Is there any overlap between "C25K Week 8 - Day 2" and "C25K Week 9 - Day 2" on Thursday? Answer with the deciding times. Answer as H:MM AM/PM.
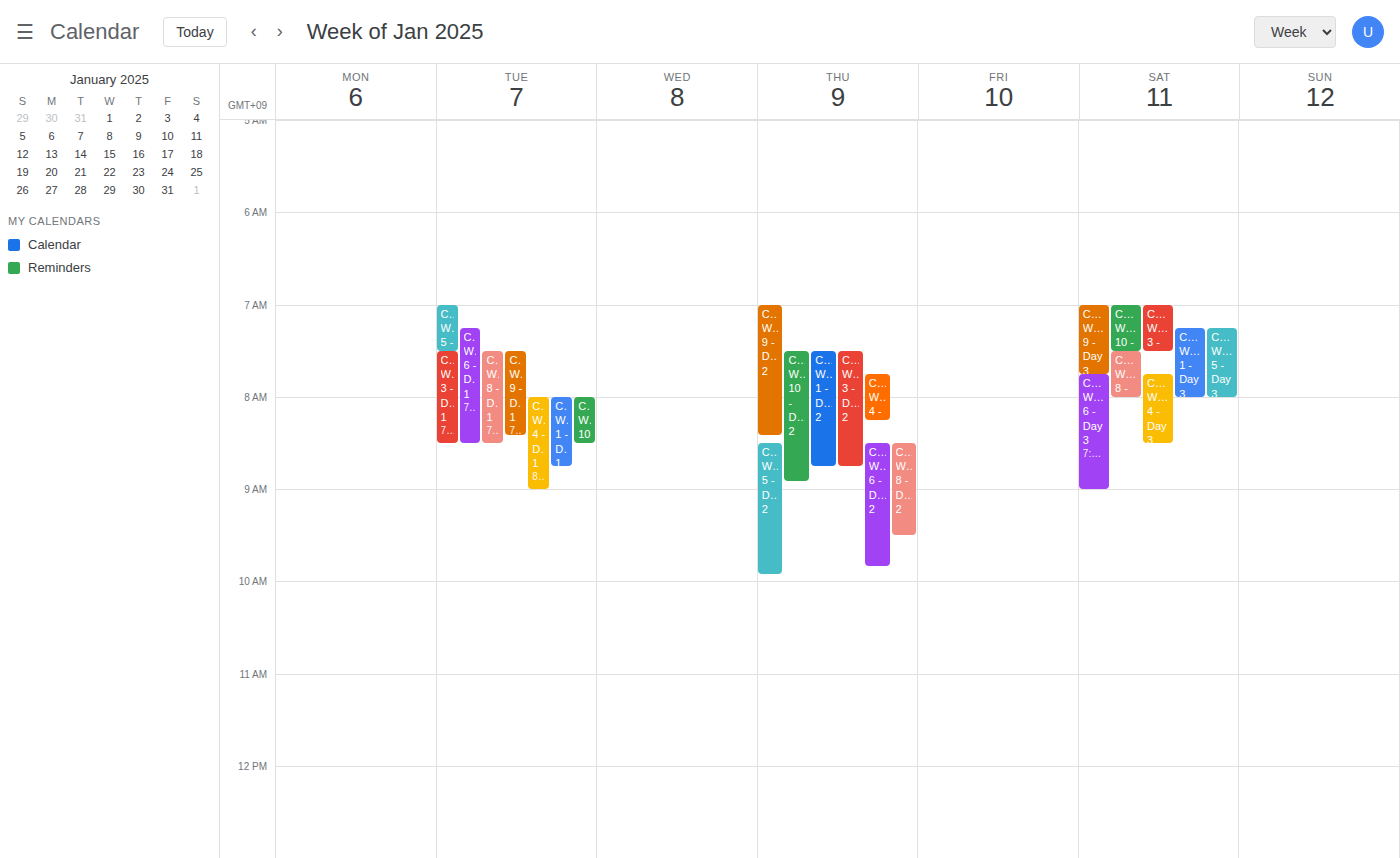
"C25K Week 9 - Day 2" ends at 8:25 AM and "C25K Week 8 - Day 2" starts at 8:30 AM -- no overlap.